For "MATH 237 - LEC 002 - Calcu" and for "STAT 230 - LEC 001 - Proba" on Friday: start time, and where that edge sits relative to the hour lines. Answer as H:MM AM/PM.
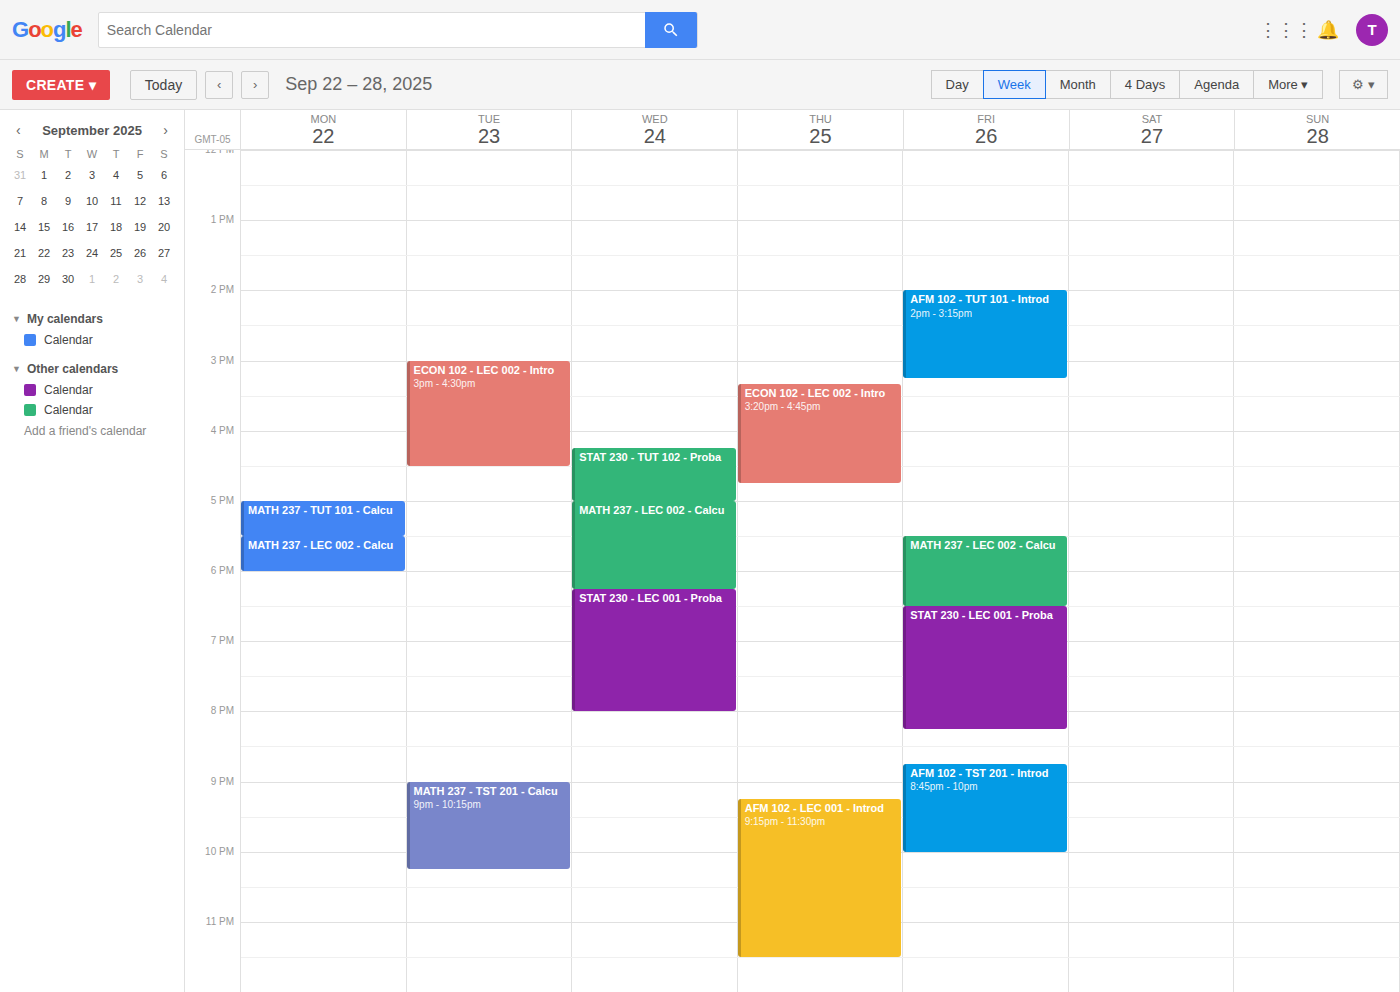
"MATH 237 - LEC 002 - Calcu": 5:30 PM, halfway between the 5 PM and 6 PM lines. "STAT 230 - LEC 001 - Proba": 6:30 PM, halfway between the 6 PM and 7 PM lines.